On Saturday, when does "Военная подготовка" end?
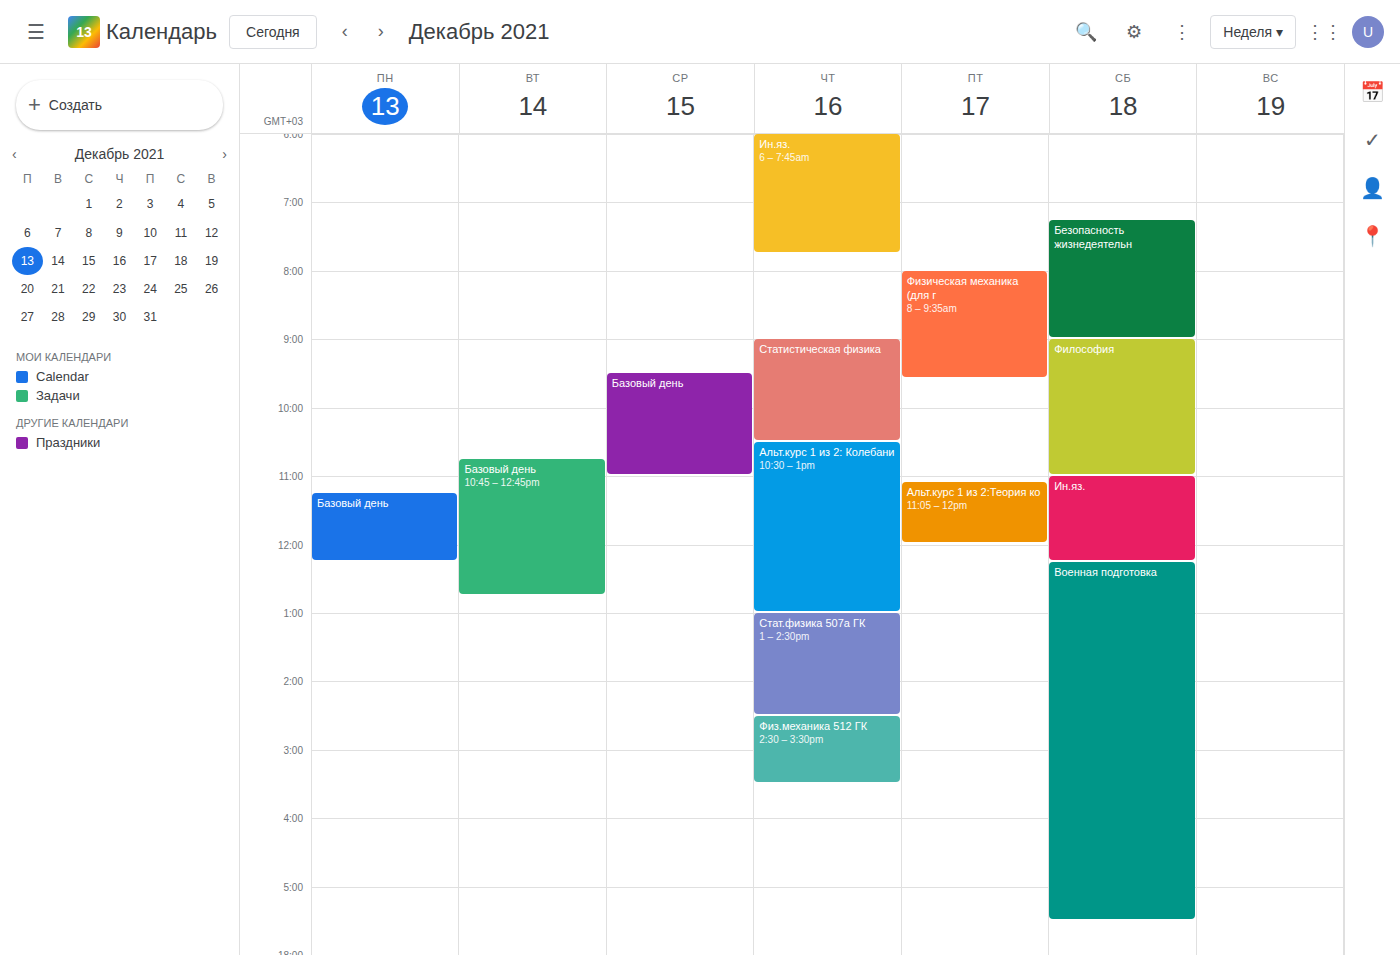
17:30